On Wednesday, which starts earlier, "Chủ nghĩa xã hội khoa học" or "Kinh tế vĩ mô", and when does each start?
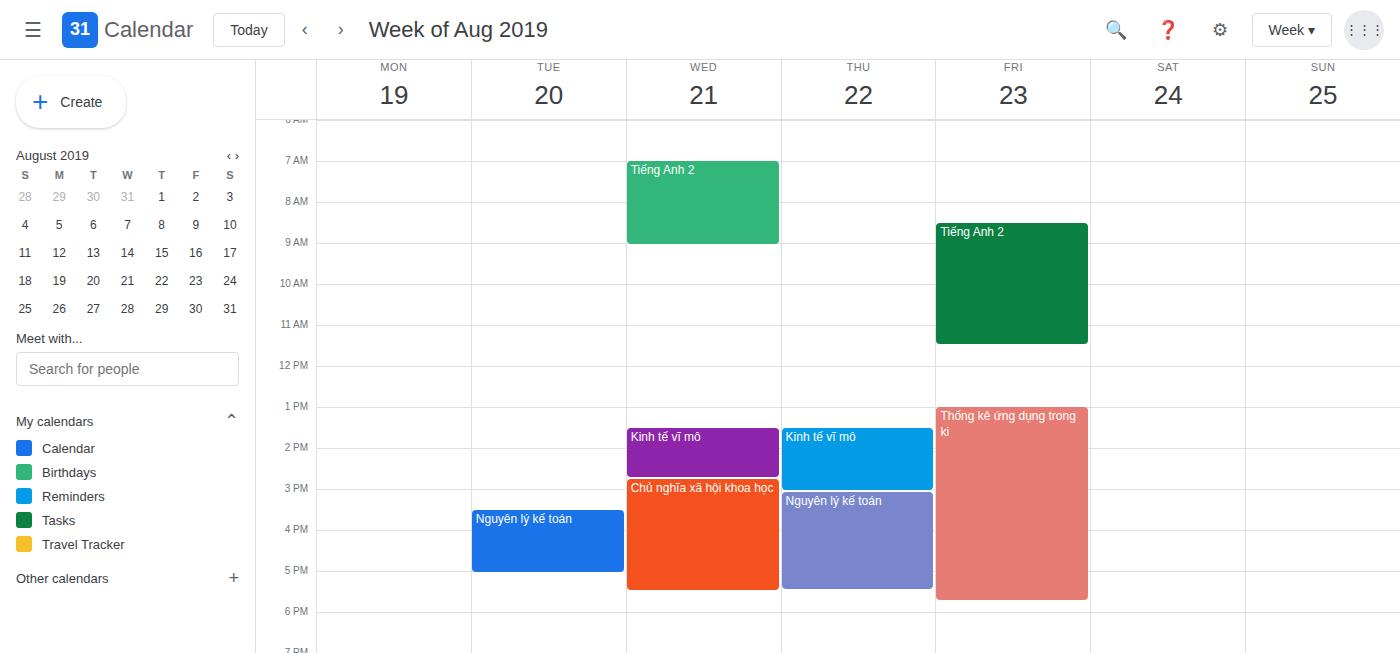
"Kinh tế vĩ mô" 13:30; "Chủ nghĩa xã hội khoa học" 14:45.